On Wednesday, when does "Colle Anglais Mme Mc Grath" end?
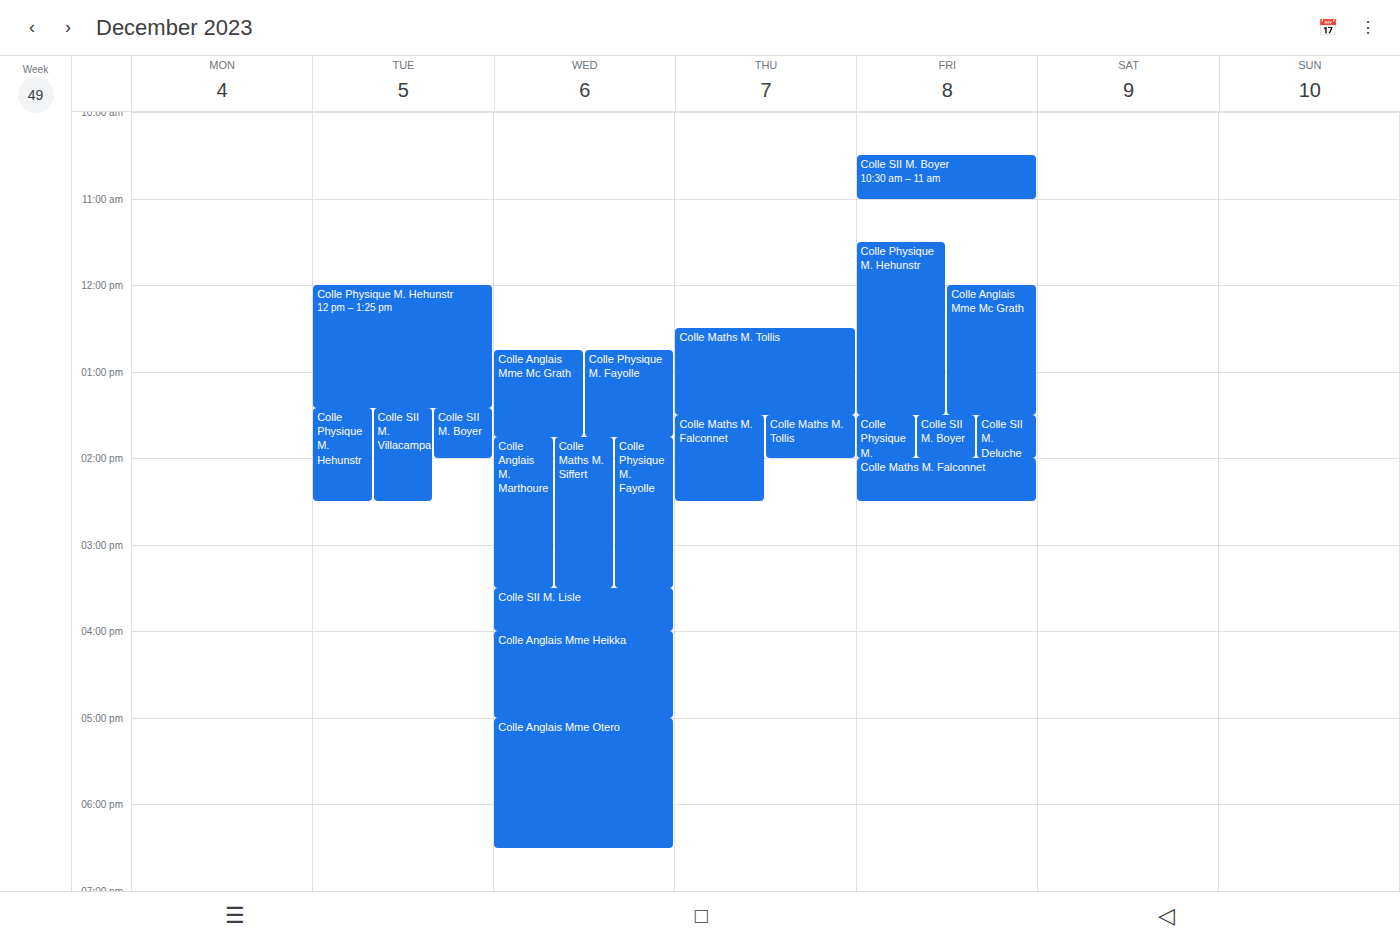
1:45 PM